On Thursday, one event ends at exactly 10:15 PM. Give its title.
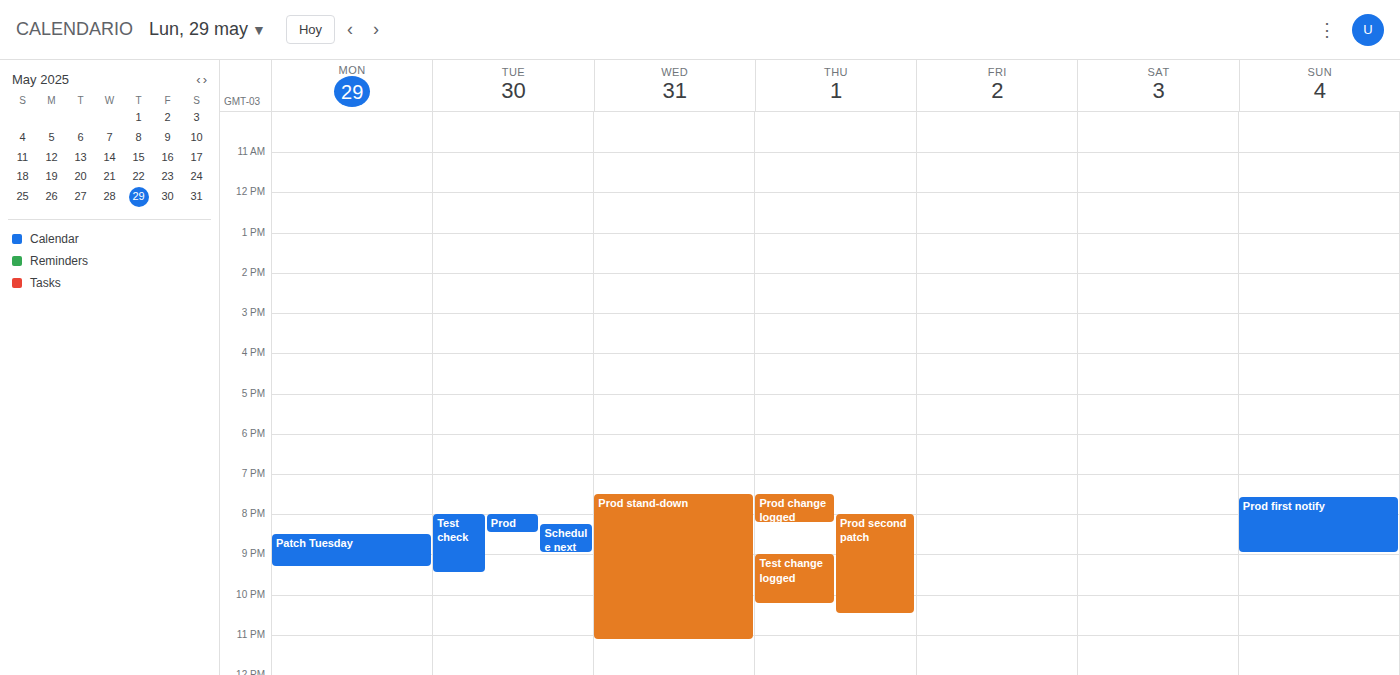
"Test change logged"